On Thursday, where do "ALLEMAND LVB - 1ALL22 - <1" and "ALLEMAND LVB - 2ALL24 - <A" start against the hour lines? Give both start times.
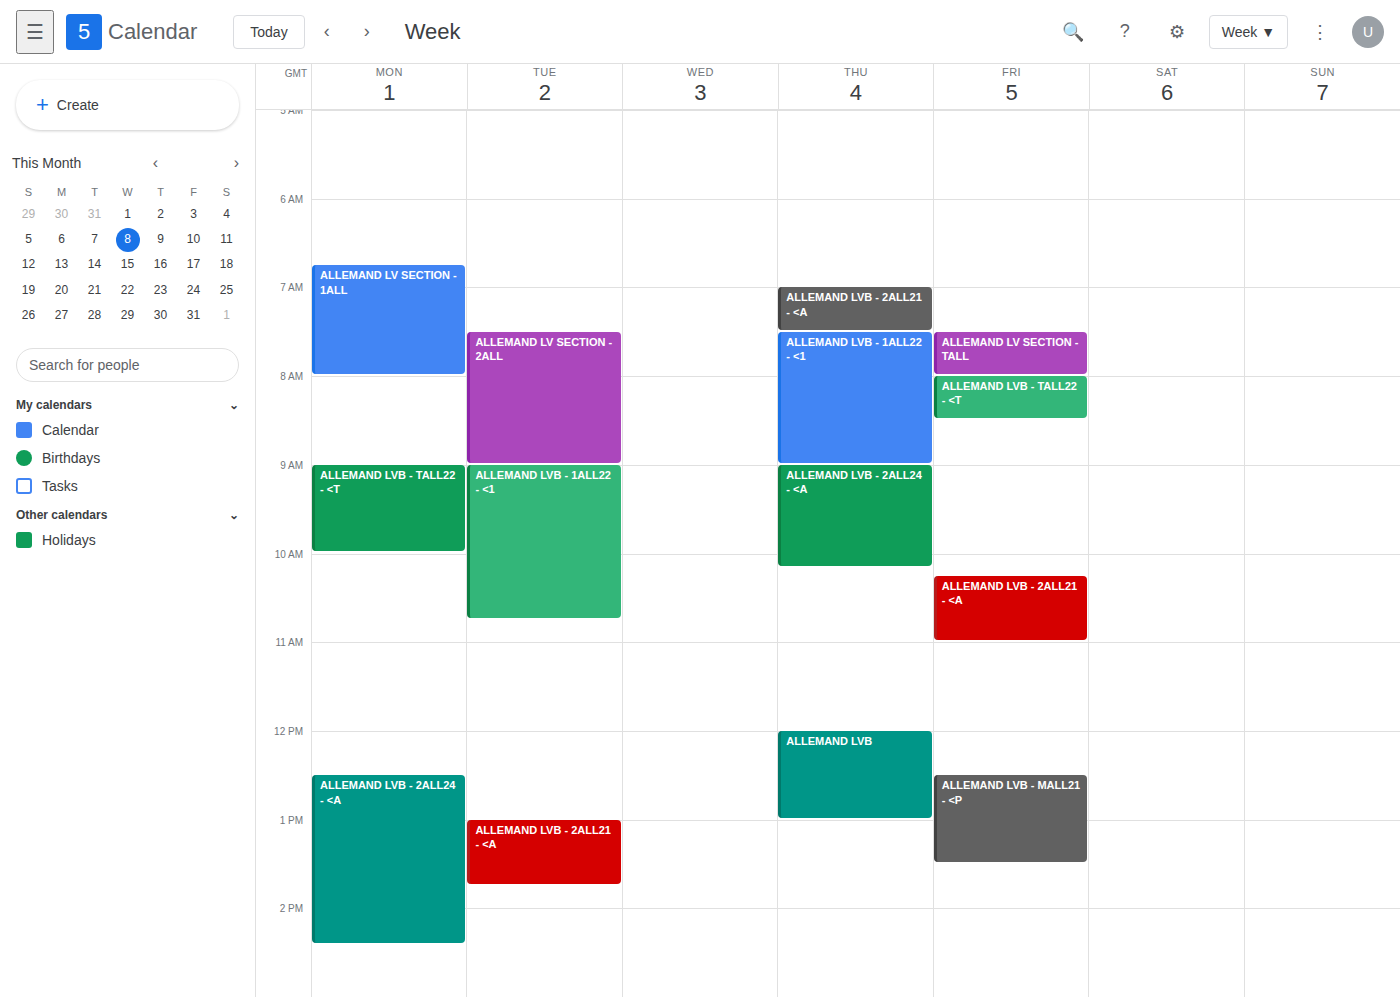
"ALLEMAND LVB - 1ALL22 - <1": 7:30 AM, halfway between the 7 AM and 8 AM lines. "ALLEMAND LVB - 2ALL24 - <A": 9:00 AM, exactly on the 9 AM line.